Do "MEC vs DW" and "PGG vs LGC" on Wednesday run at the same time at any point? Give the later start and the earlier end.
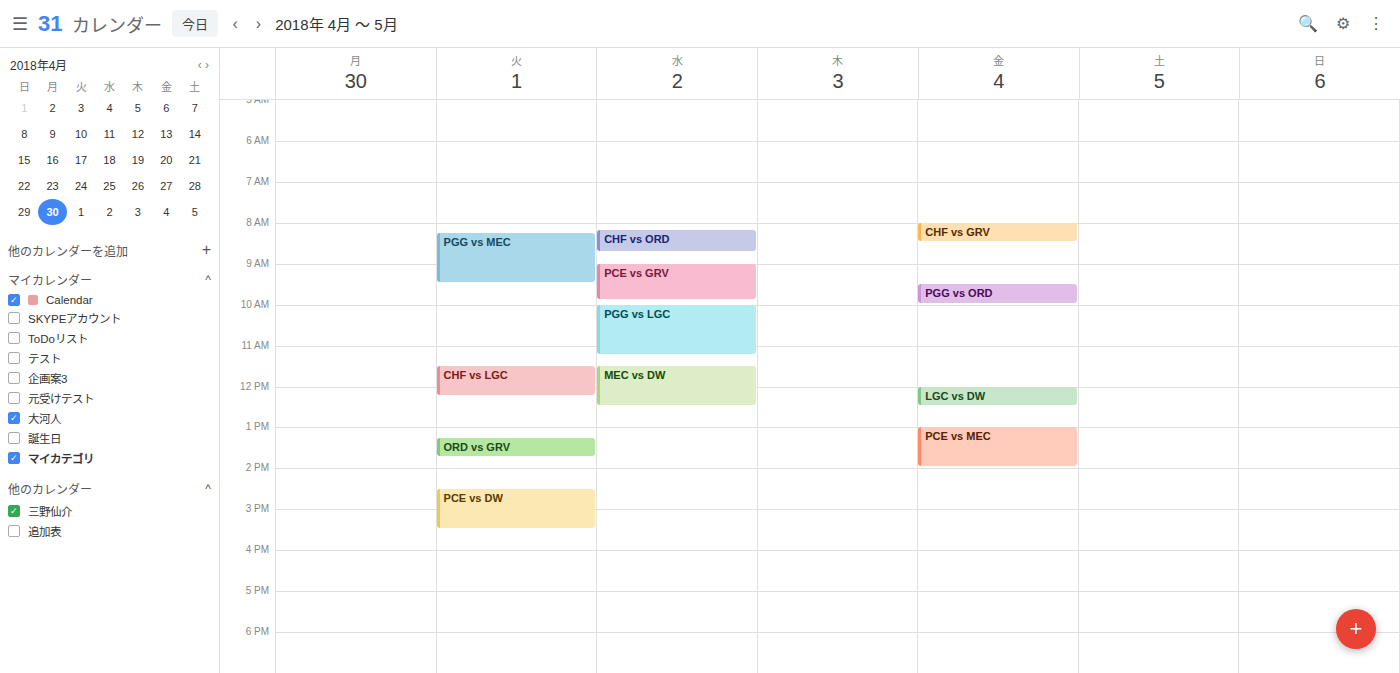
"PGG vs LGC" ends at 11:15 and "MEC vs DW" starts at 11:30 -- no overlap.